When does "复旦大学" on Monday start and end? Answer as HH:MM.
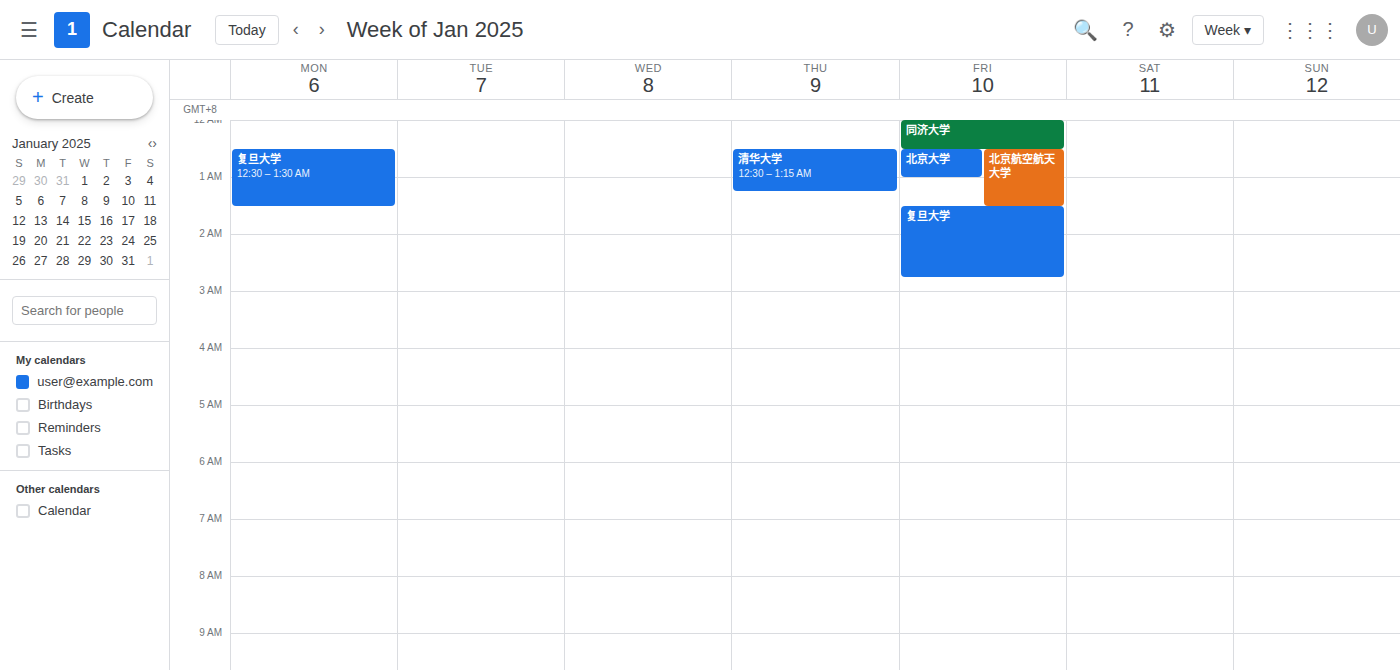
00:30 to 01:30